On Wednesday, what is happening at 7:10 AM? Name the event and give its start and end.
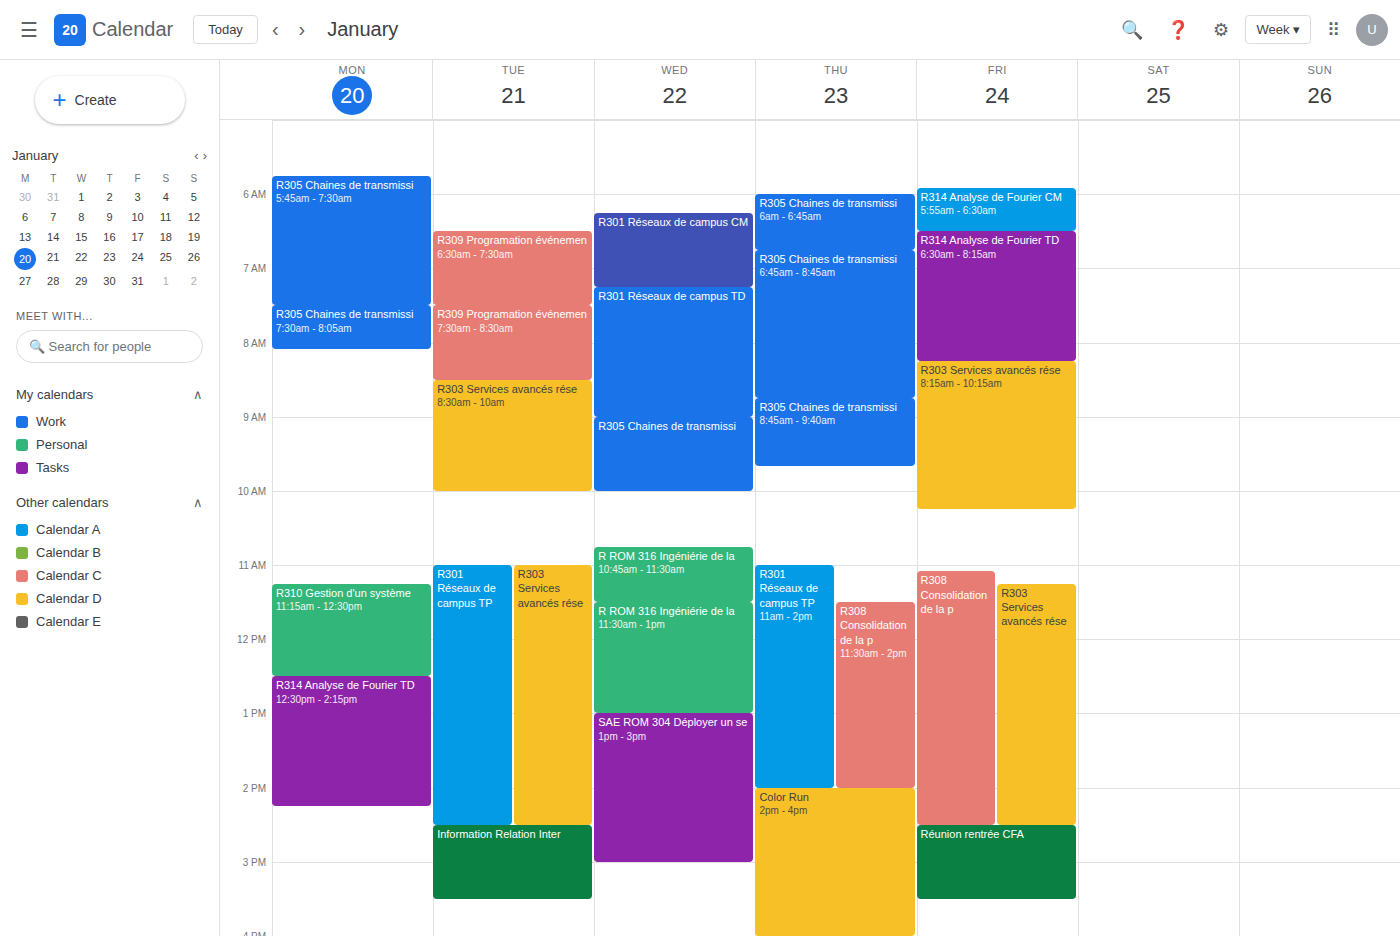
"R301 Réseaux de campus CM", 6:15 AM to 7:15 AM